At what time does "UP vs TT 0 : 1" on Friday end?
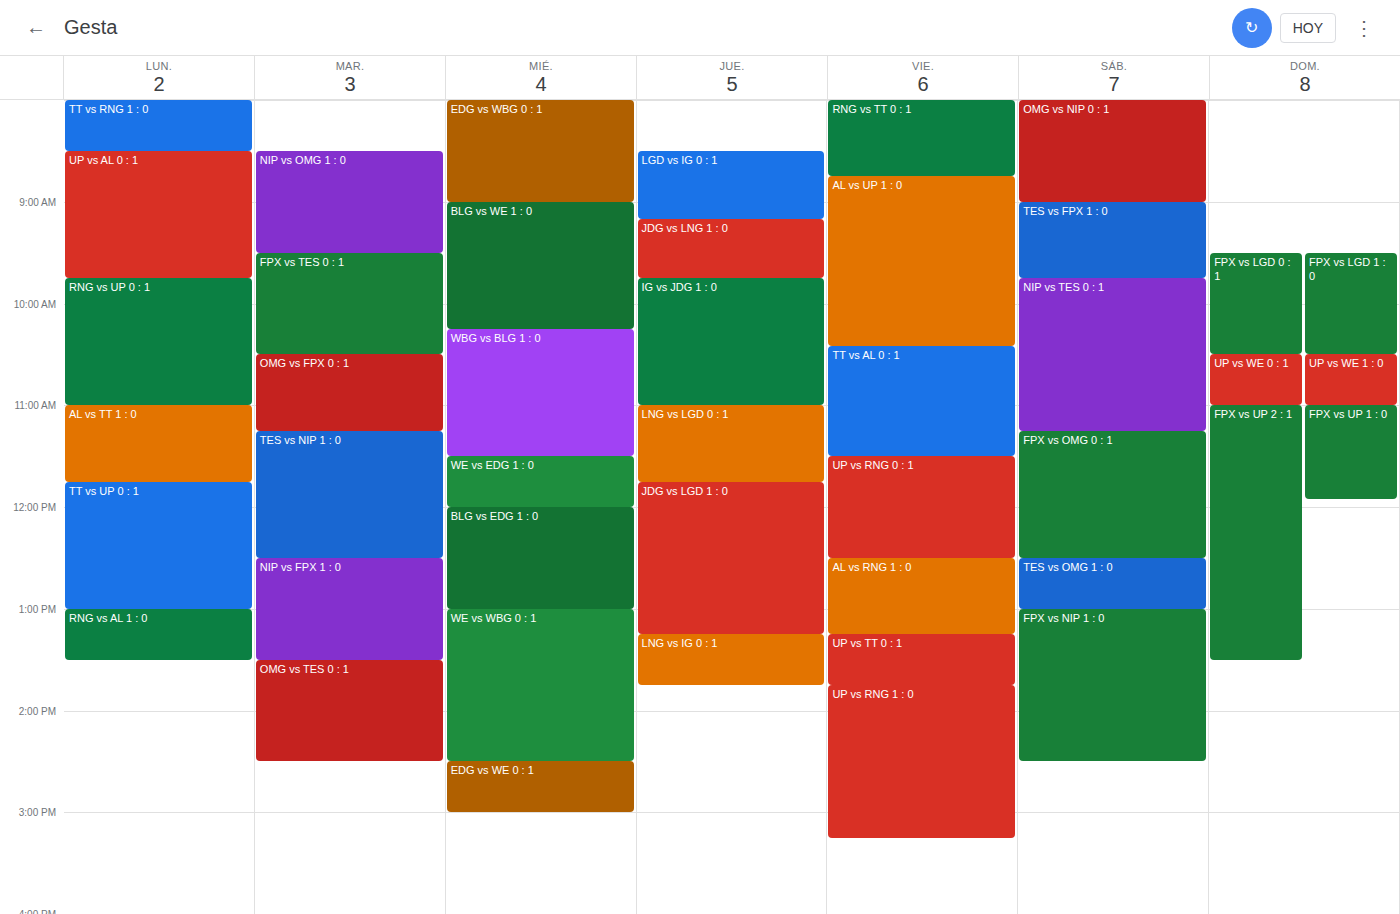
1:45 PM